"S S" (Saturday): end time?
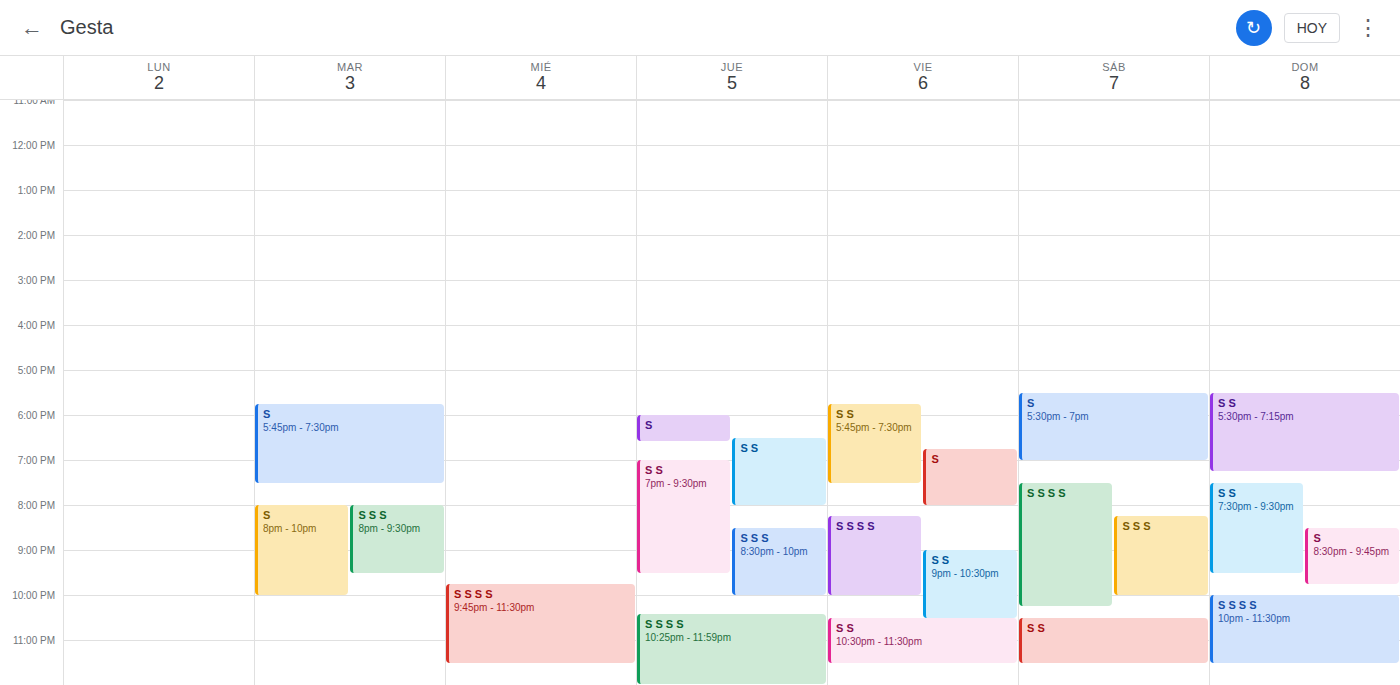
11:30 PM